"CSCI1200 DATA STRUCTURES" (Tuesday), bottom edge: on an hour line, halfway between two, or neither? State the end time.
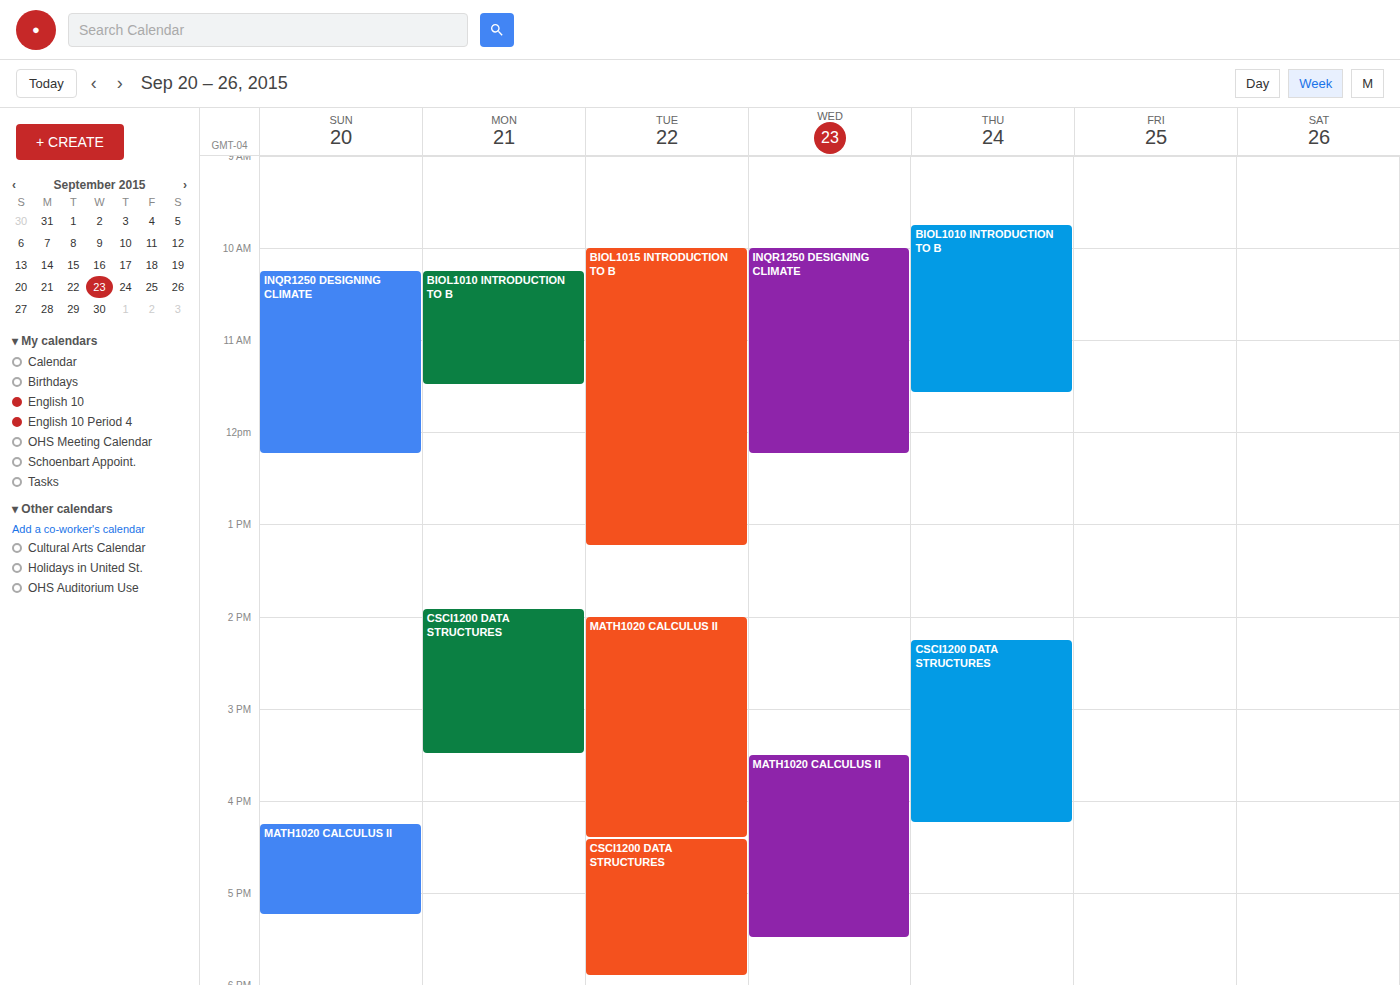
5:55 PM -- neither: 55 minutes below the 5 PM line and 5 minutes above the 6 PM line.